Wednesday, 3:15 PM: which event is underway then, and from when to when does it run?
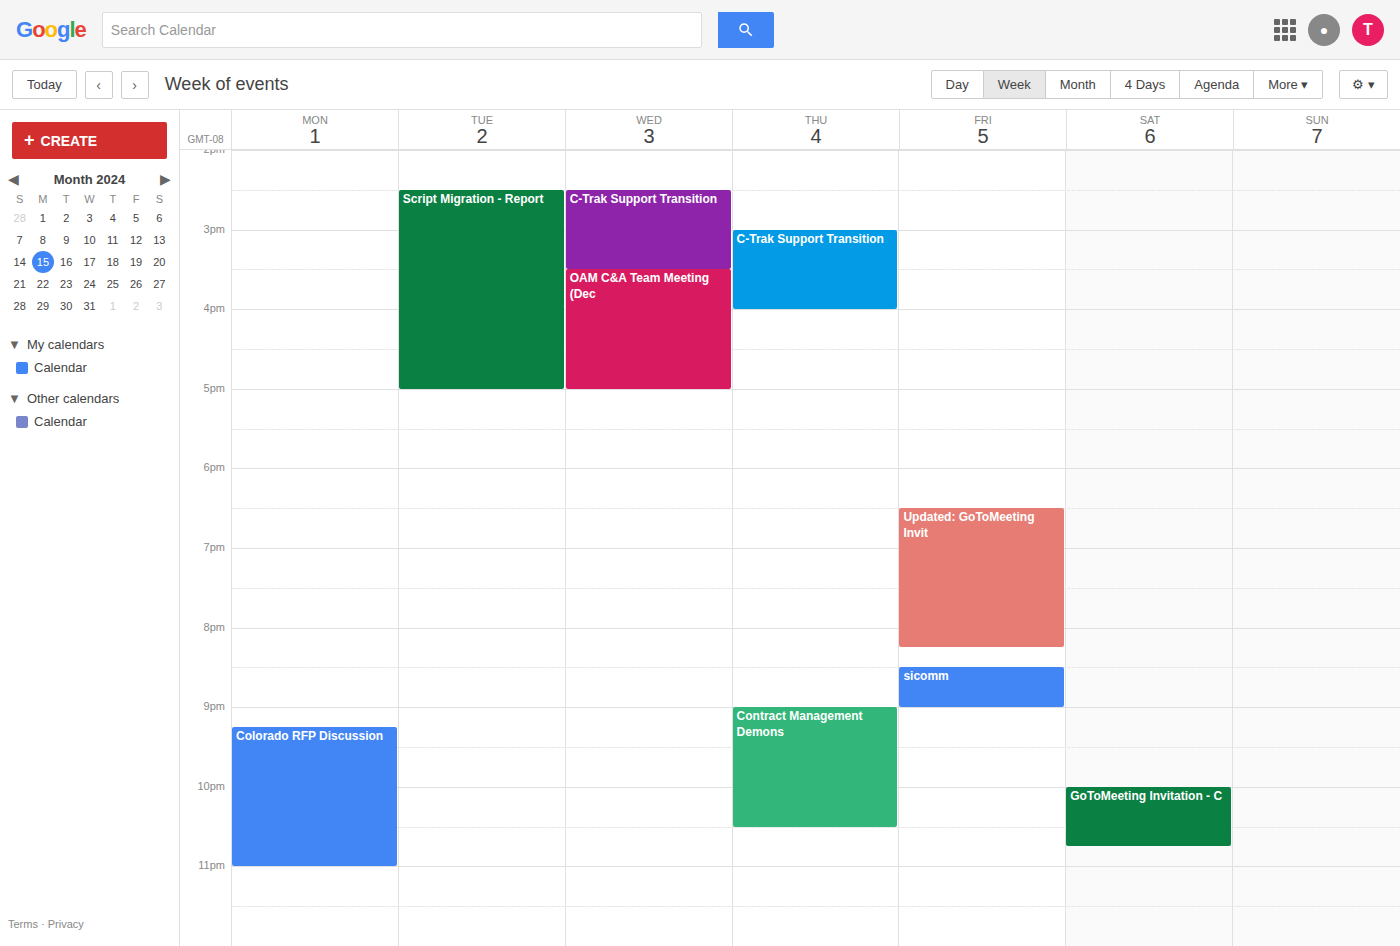
"C-Trak Support Transition", 2:30 PM to 3:30 PM